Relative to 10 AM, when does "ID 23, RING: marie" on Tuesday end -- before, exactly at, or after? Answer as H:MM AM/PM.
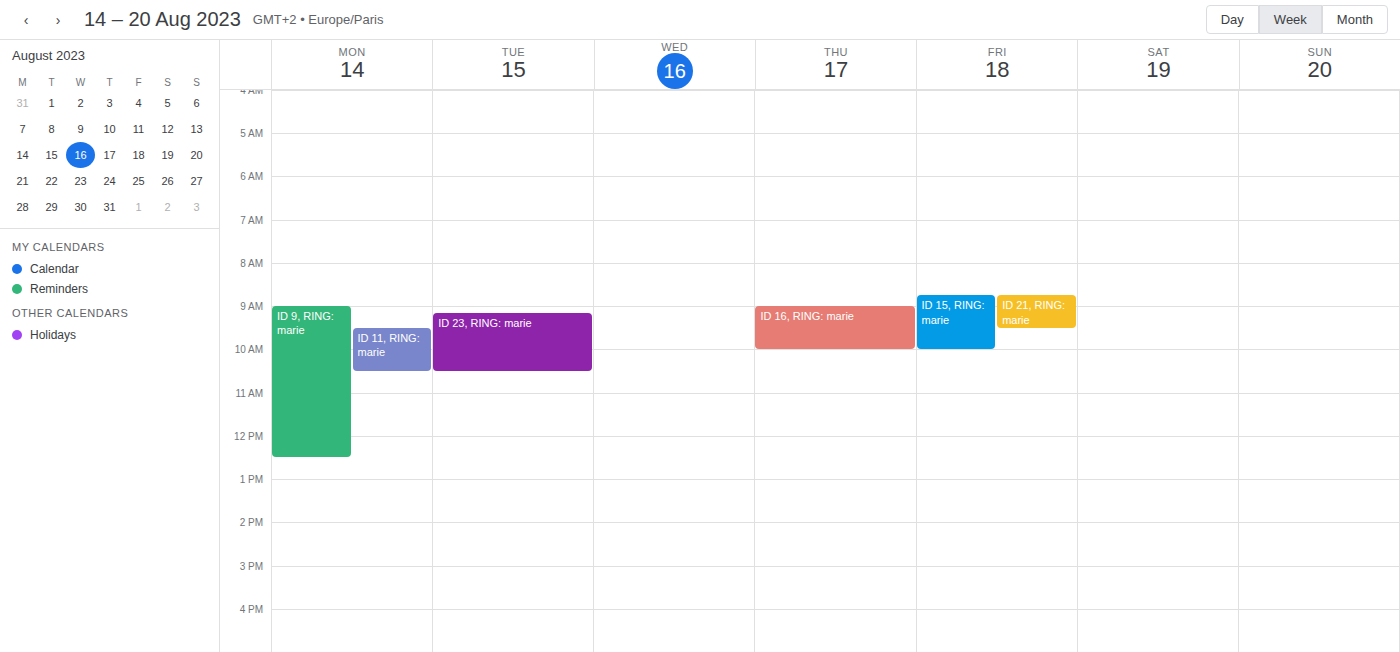
10:30 AM -- after 10 AM, 30 minutes below the 10 AM line.